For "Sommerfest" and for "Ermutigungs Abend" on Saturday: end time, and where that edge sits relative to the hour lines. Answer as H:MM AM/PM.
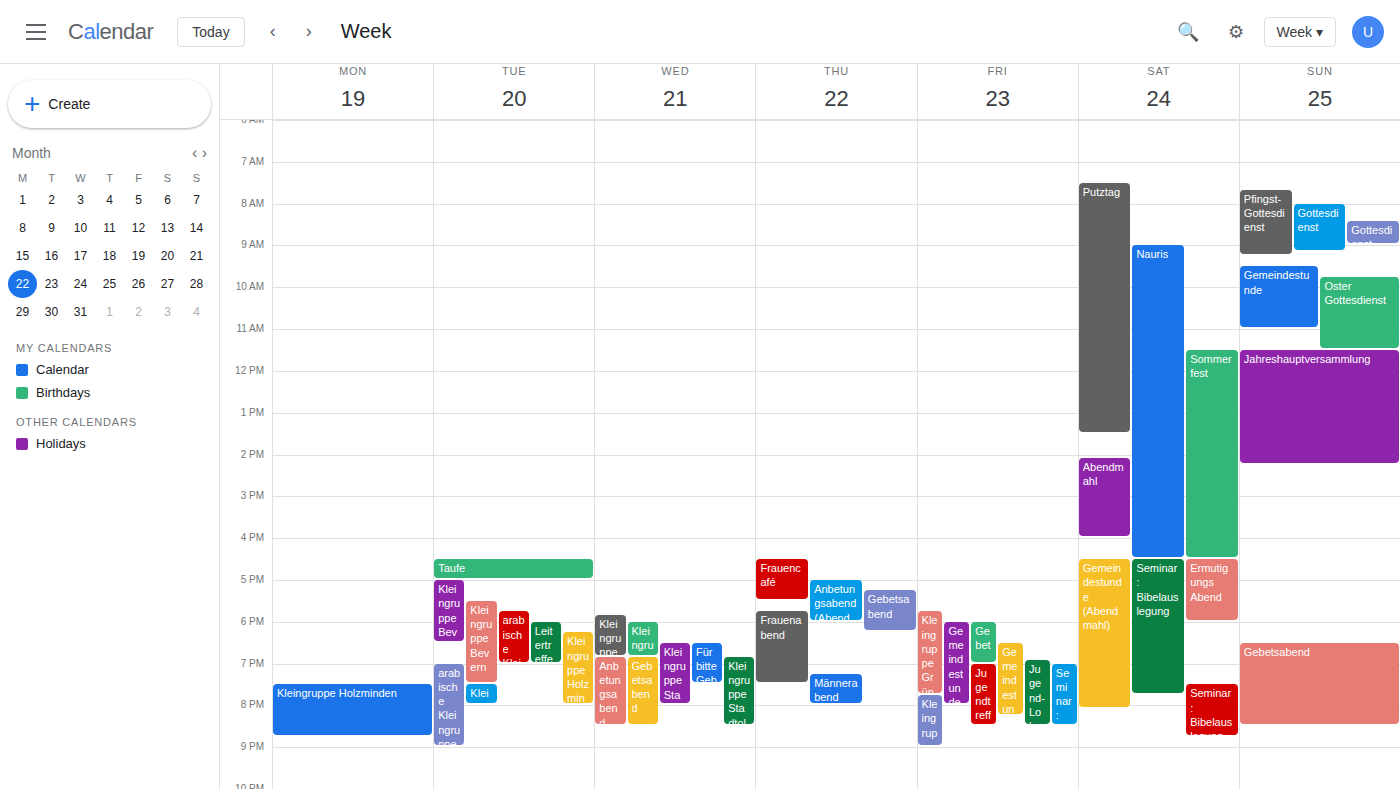
"Sommerfest": 4:30 PM, halfway between the 4 PM and 5 PM lines. "Ermutigungs Abend": 6:00 PM, exactly on the 6 PM line.